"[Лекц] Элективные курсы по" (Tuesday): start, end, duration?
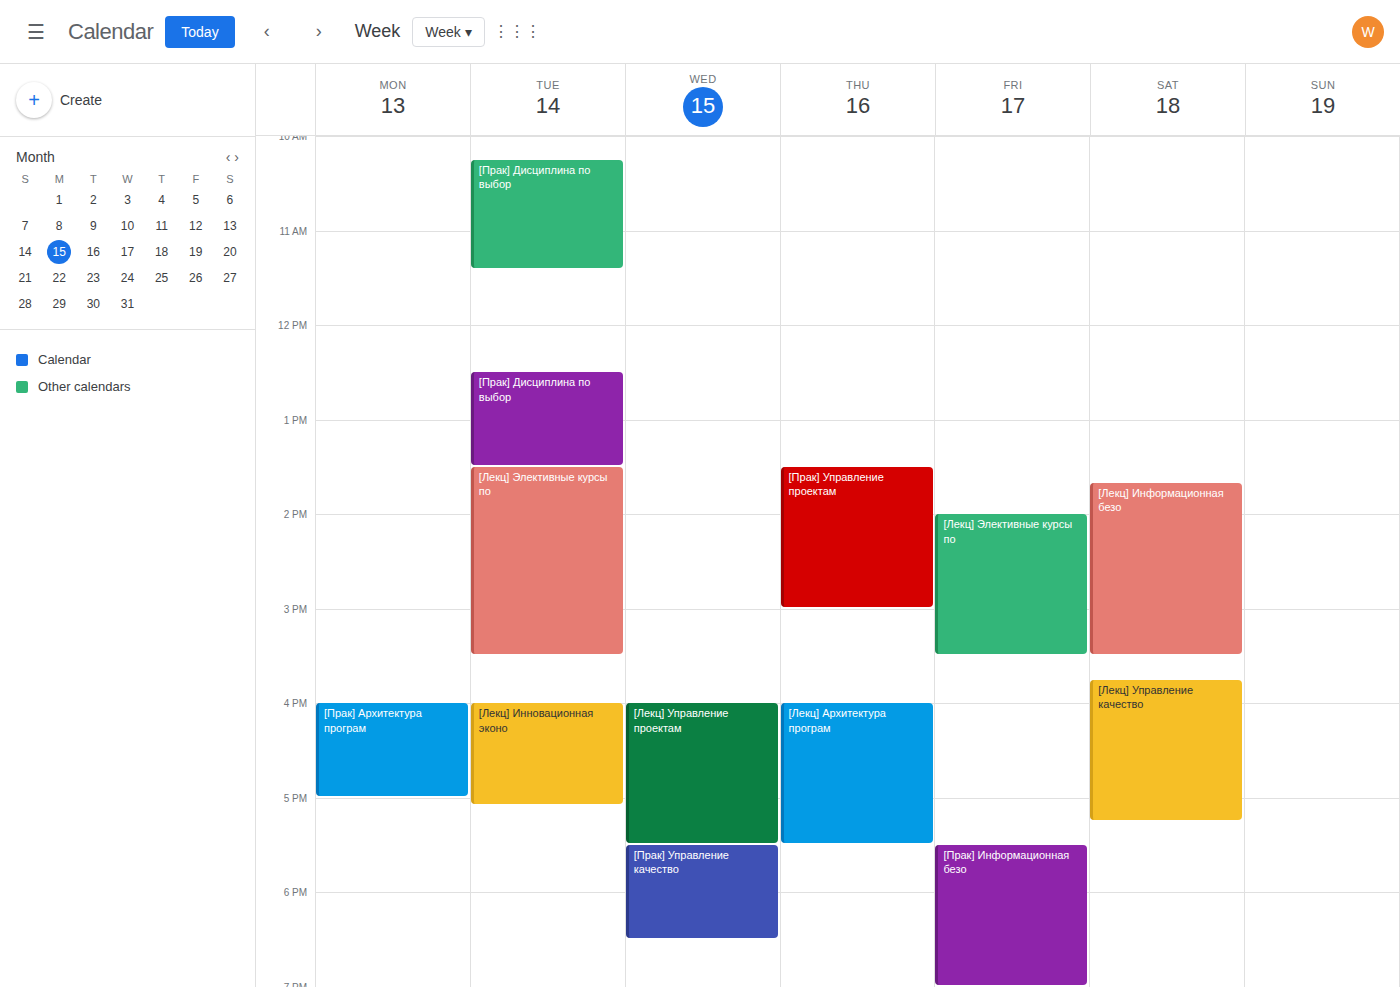
1:30 PM to 3:30 PM, 2 hours